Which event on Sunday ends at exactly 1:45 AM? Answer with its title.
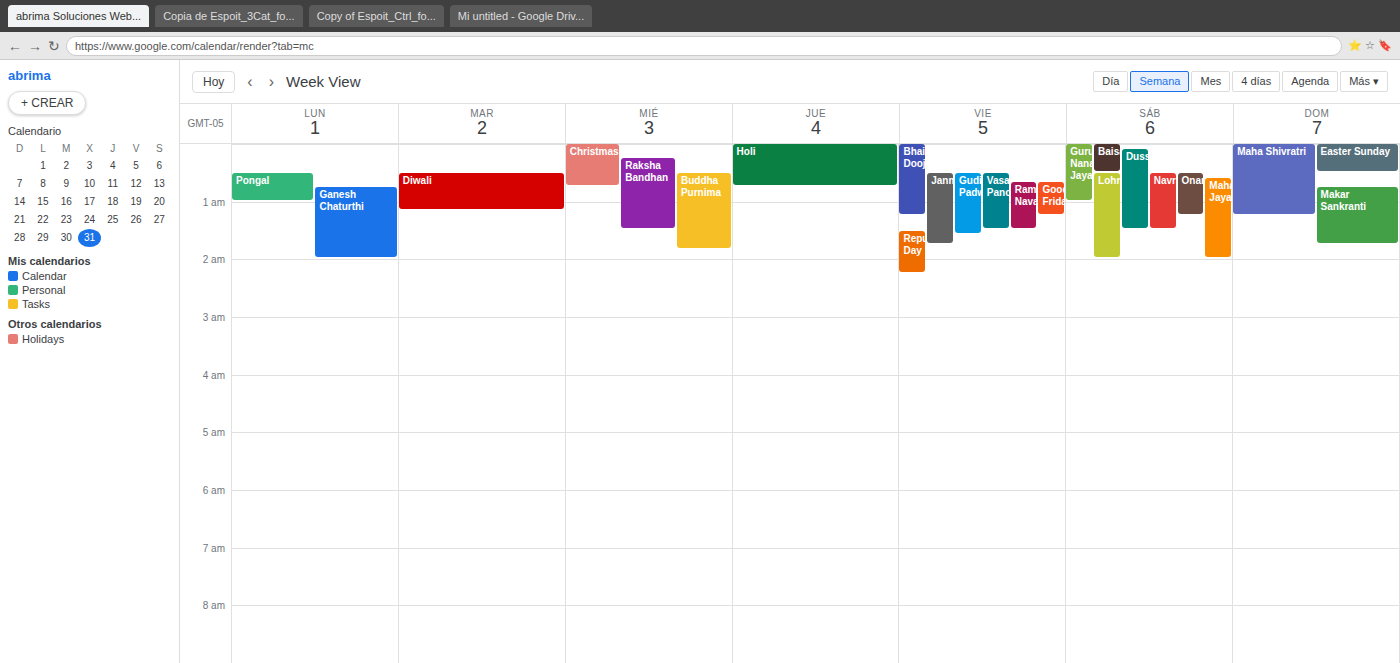
"Makar Sankranti"